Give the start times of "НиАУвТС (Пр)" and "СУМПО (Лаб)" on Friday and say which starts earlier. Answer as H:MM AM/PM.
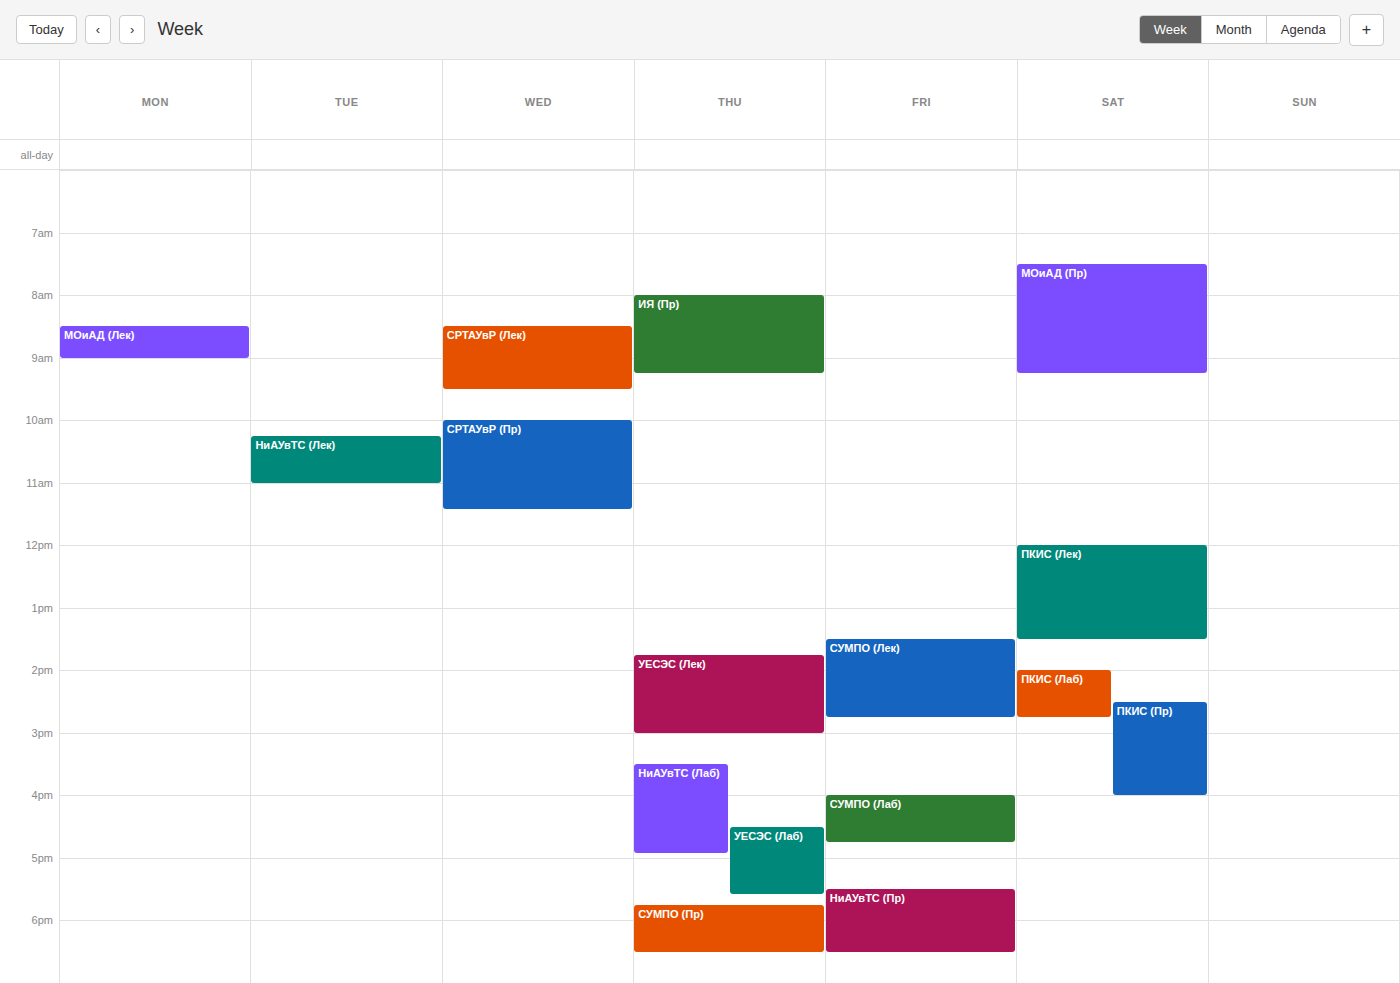
"СУМПО (Лаб)" 4:00 PM; "НиАУвТС (Пр)" 5:30 PM.